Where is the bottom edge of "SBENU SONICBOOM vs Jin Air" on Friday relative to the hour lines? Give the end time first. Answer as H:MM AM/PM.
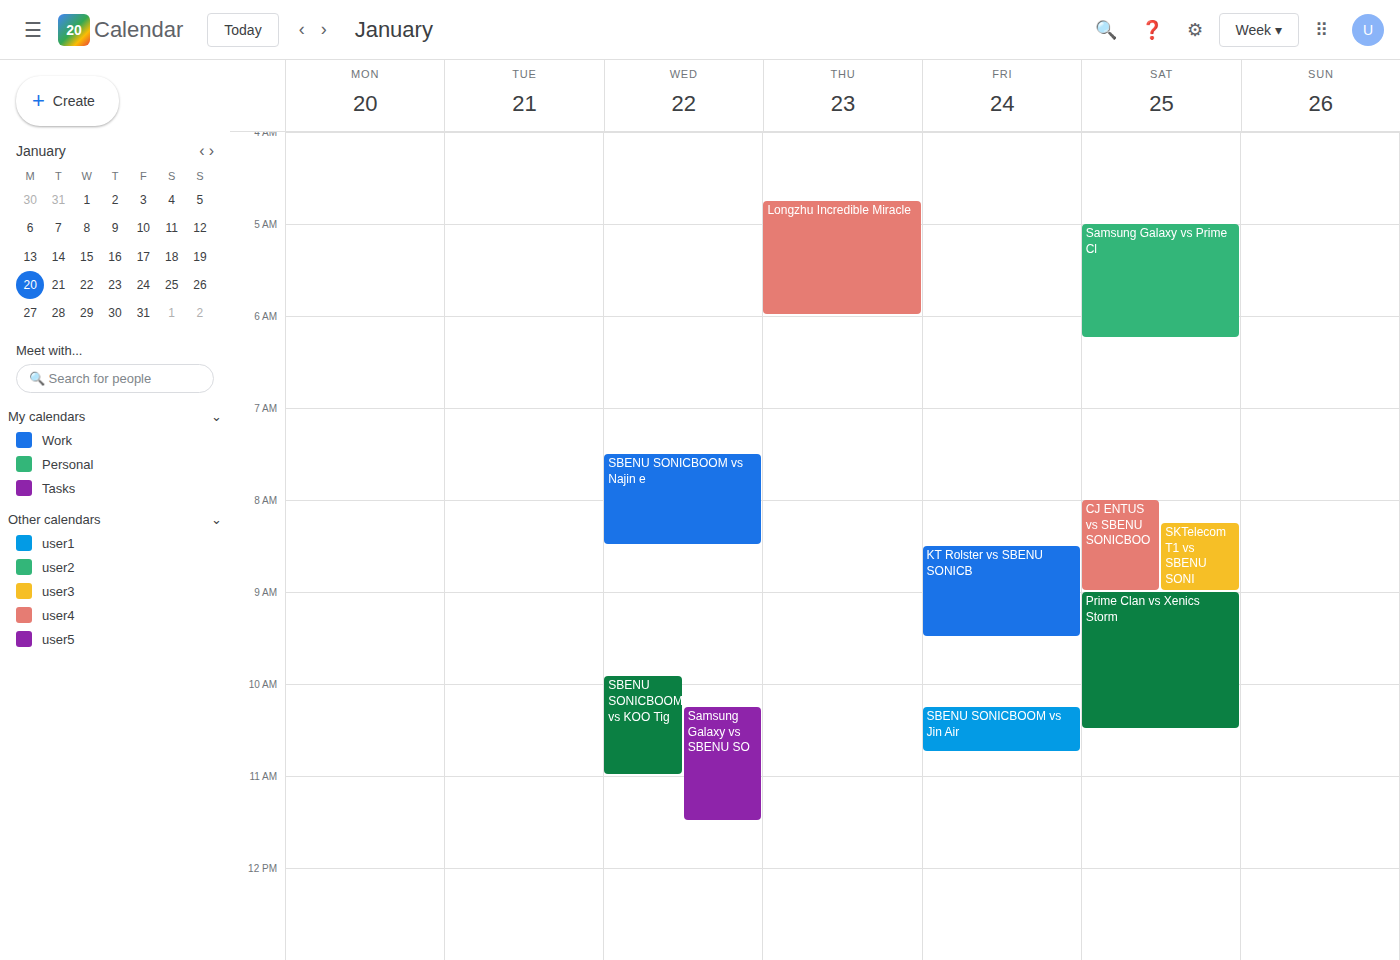
10:45 AM -- neither: three quarters of the way from the 10 AM line to the 11 AM line.